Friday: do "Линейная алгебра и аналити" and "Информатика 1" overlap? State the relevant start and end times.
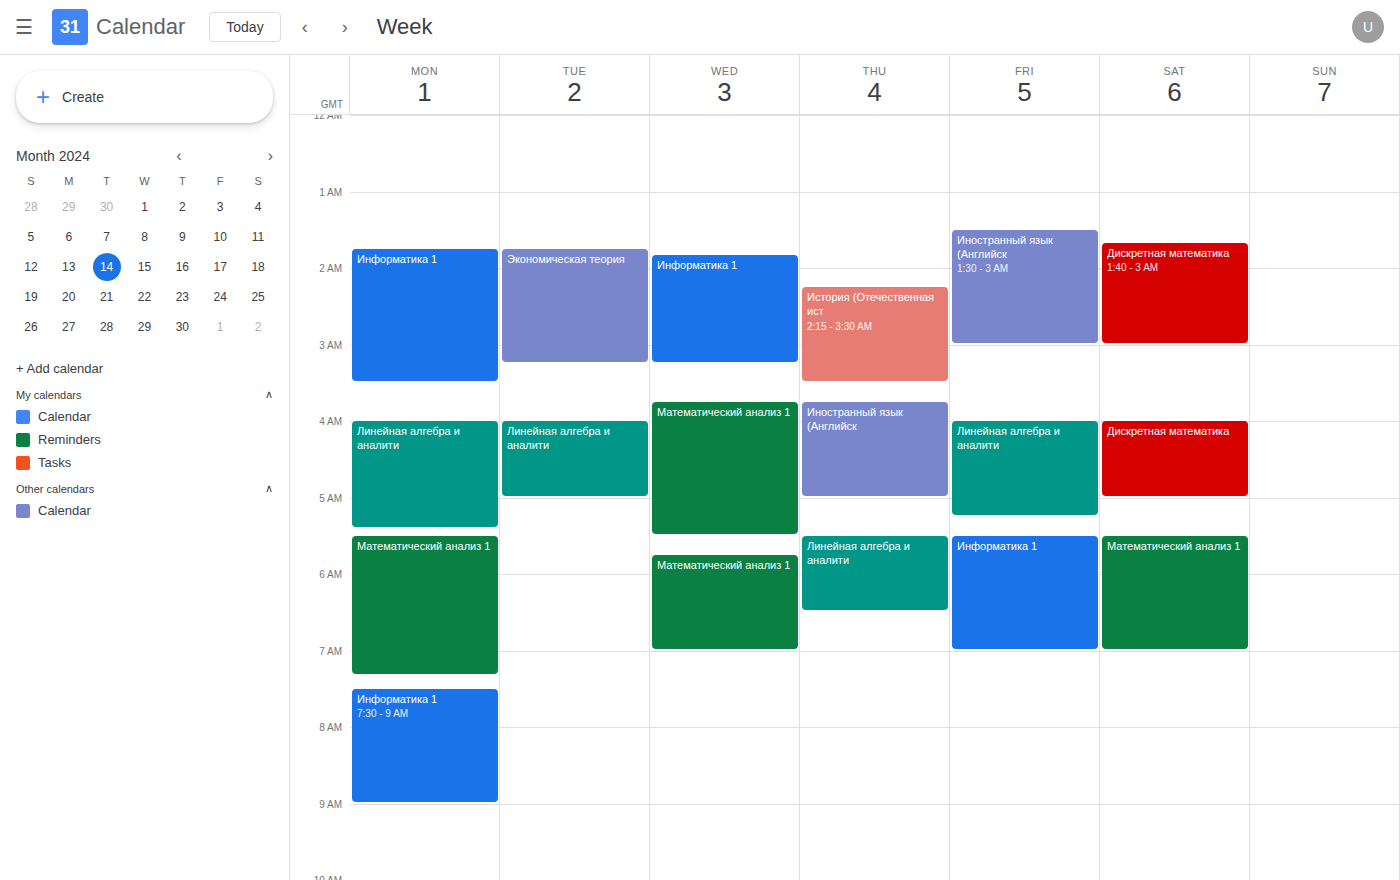
"Линейная алгебра и аналити" ends at 5:15 AM and "Информатика 1" starts at 5:30 AM -- no overlap.